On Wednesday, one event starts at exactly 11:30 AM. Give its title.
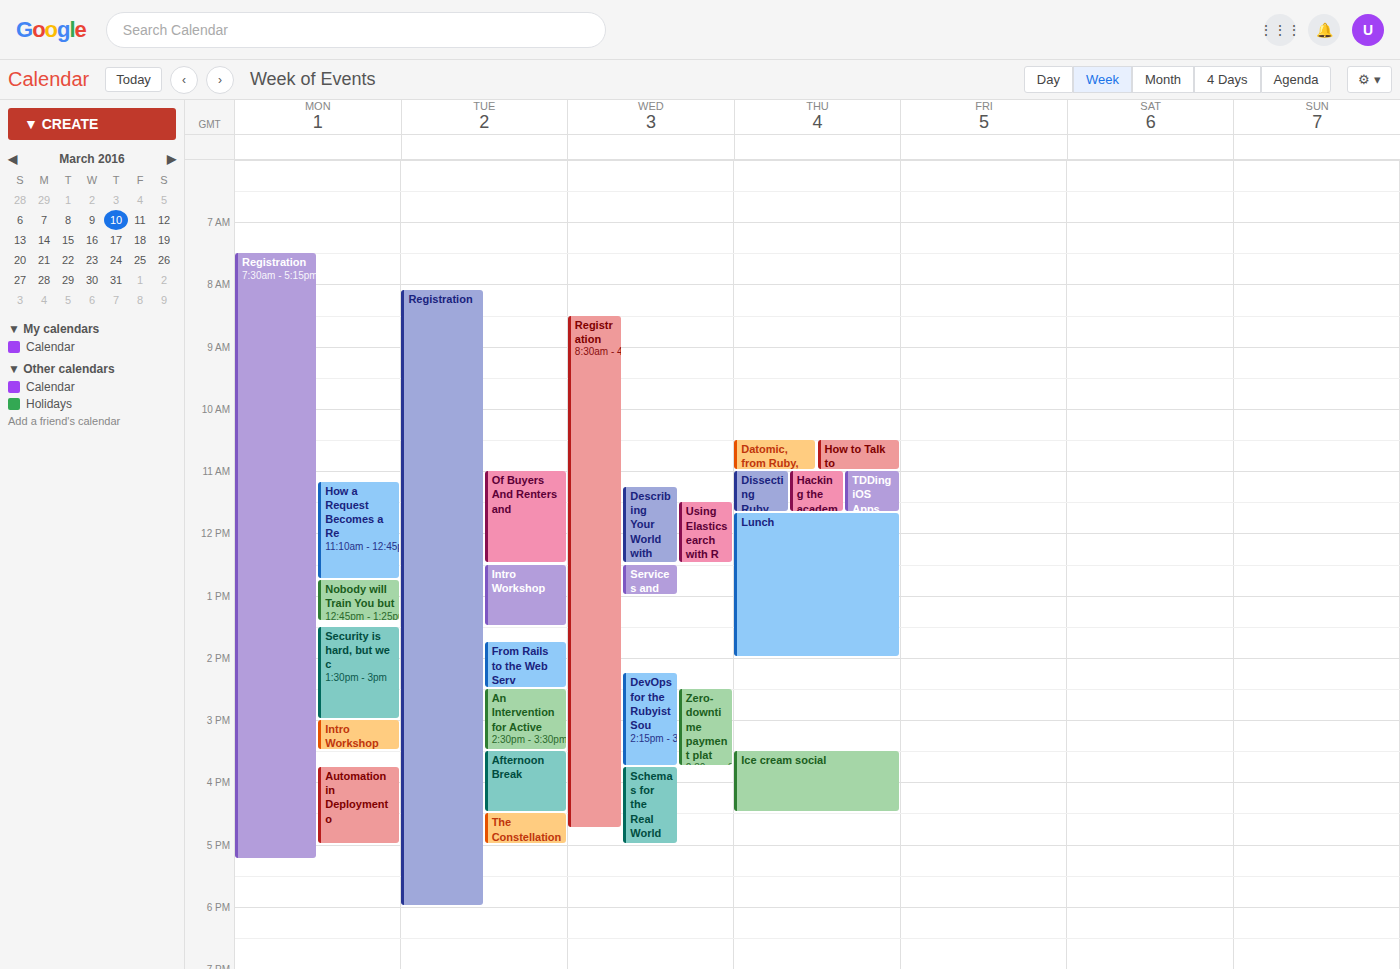
"Using Elasticsearch with R"